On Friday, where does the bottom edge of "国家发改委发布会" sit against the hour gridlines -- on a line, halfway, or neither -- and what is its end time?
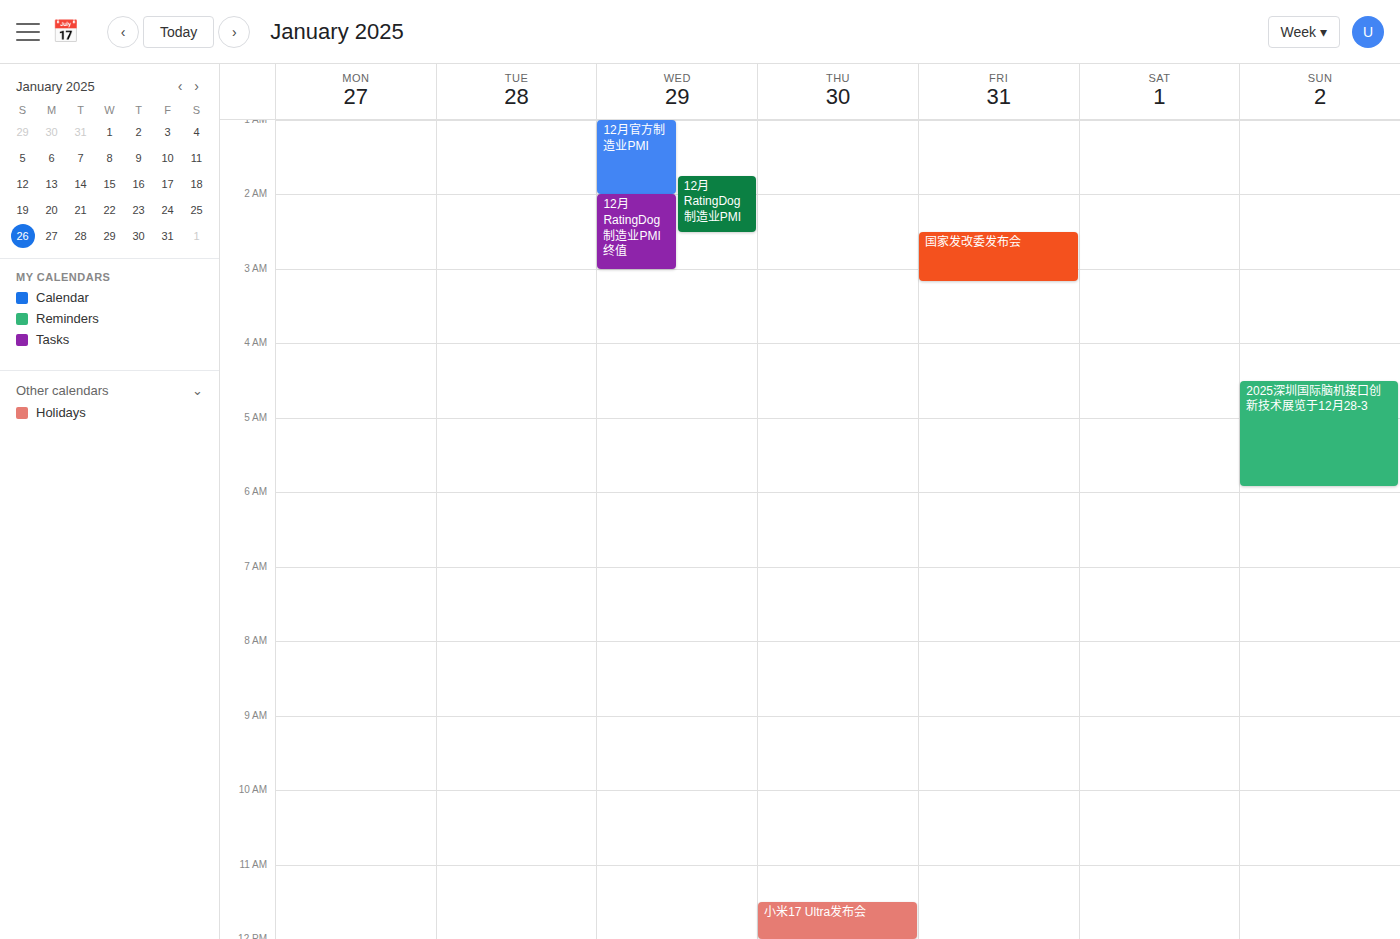
3:10 AM -- neither: 10 minutes below the 3 AM line and 50 minutes above the 4 AM line.